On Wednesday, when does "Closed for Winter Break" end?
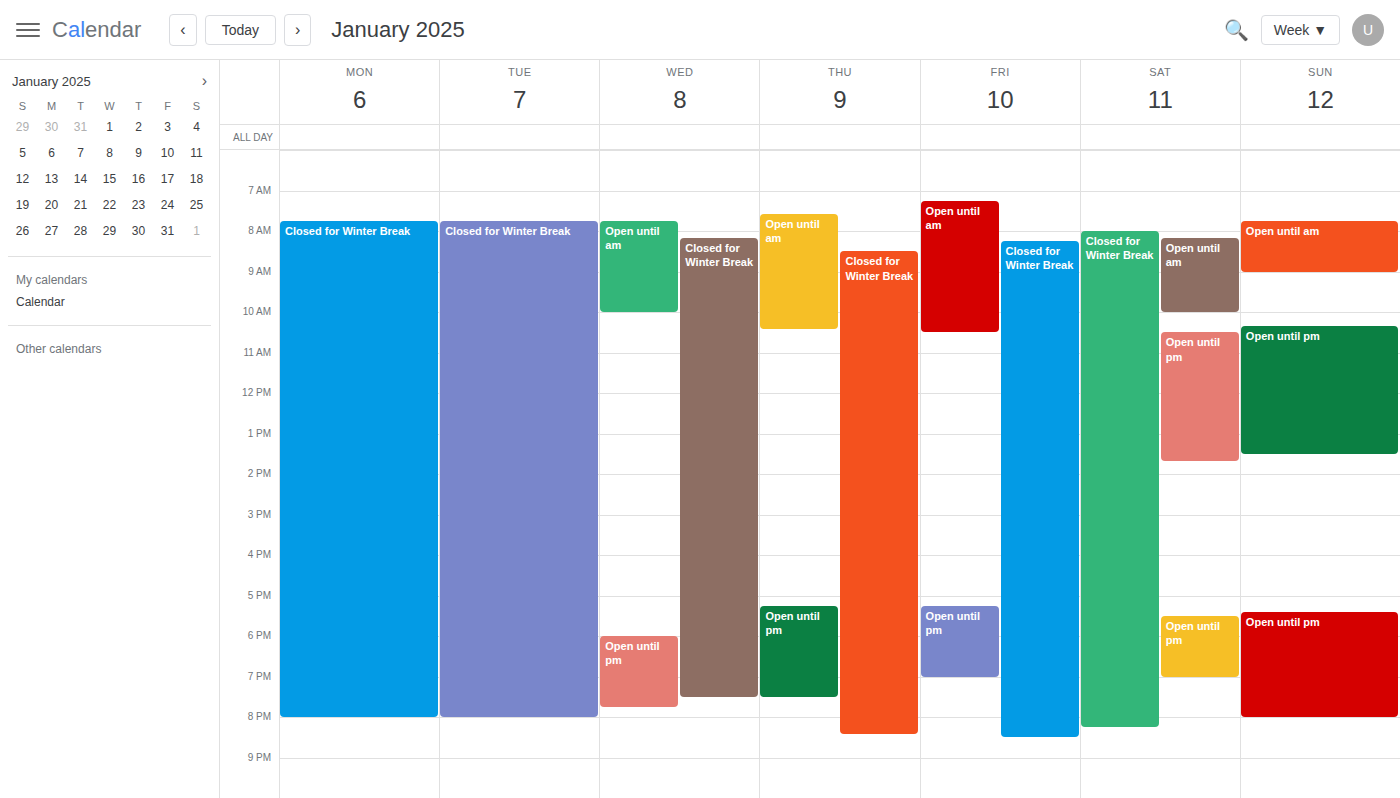
7:30 PM